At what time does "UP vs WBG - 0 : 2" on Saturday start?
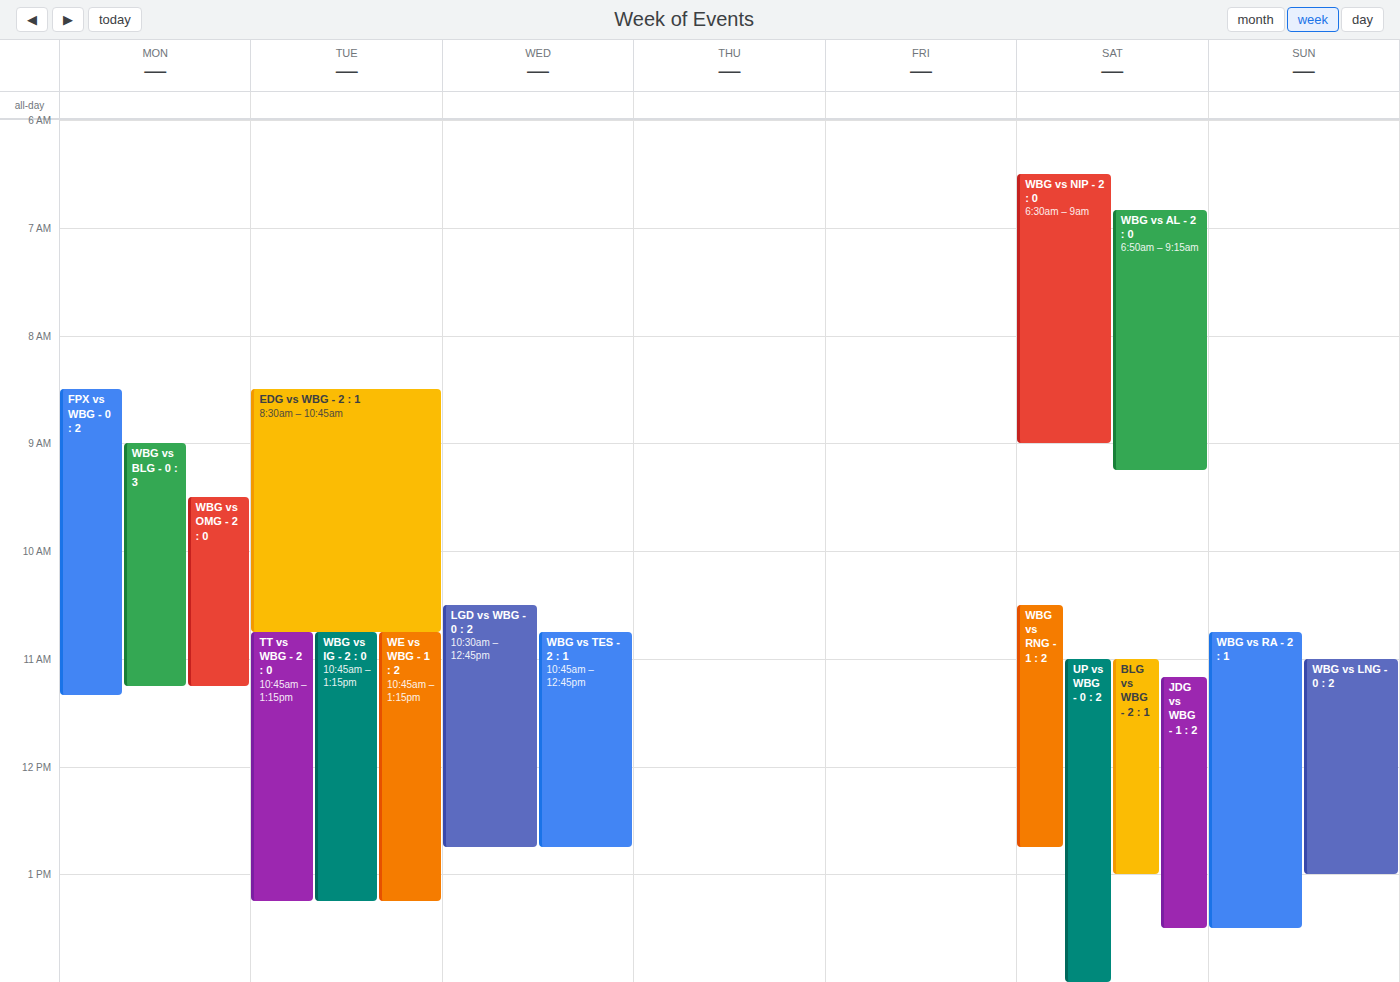
11:00 AM